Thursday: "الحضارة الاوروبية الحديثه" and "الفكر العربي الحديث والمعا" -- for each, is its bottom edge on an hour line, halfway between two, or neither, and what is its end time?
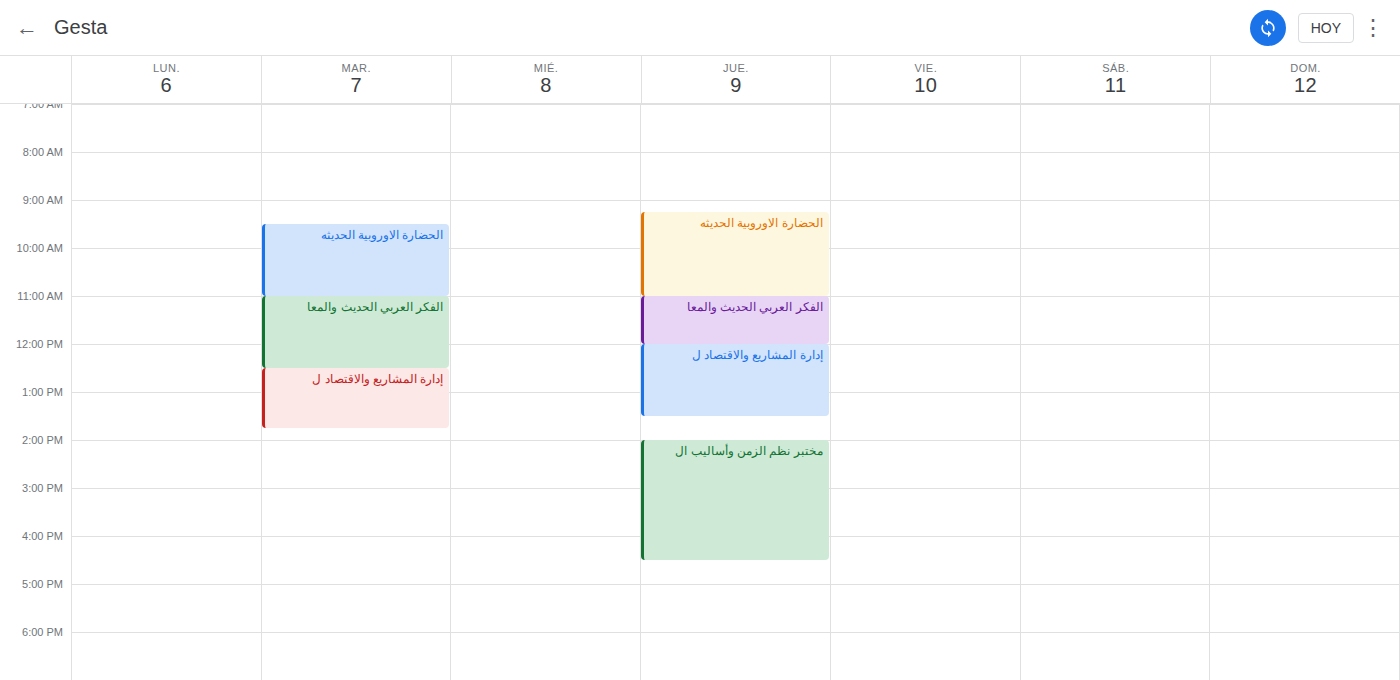
"الحضارة الاوروبية الحديثه": 11:00 AM, exactly on the 11 AM line. "الفكر العربي الحديث والمعا": 12:00 PM, exactly on the 12 PM line.